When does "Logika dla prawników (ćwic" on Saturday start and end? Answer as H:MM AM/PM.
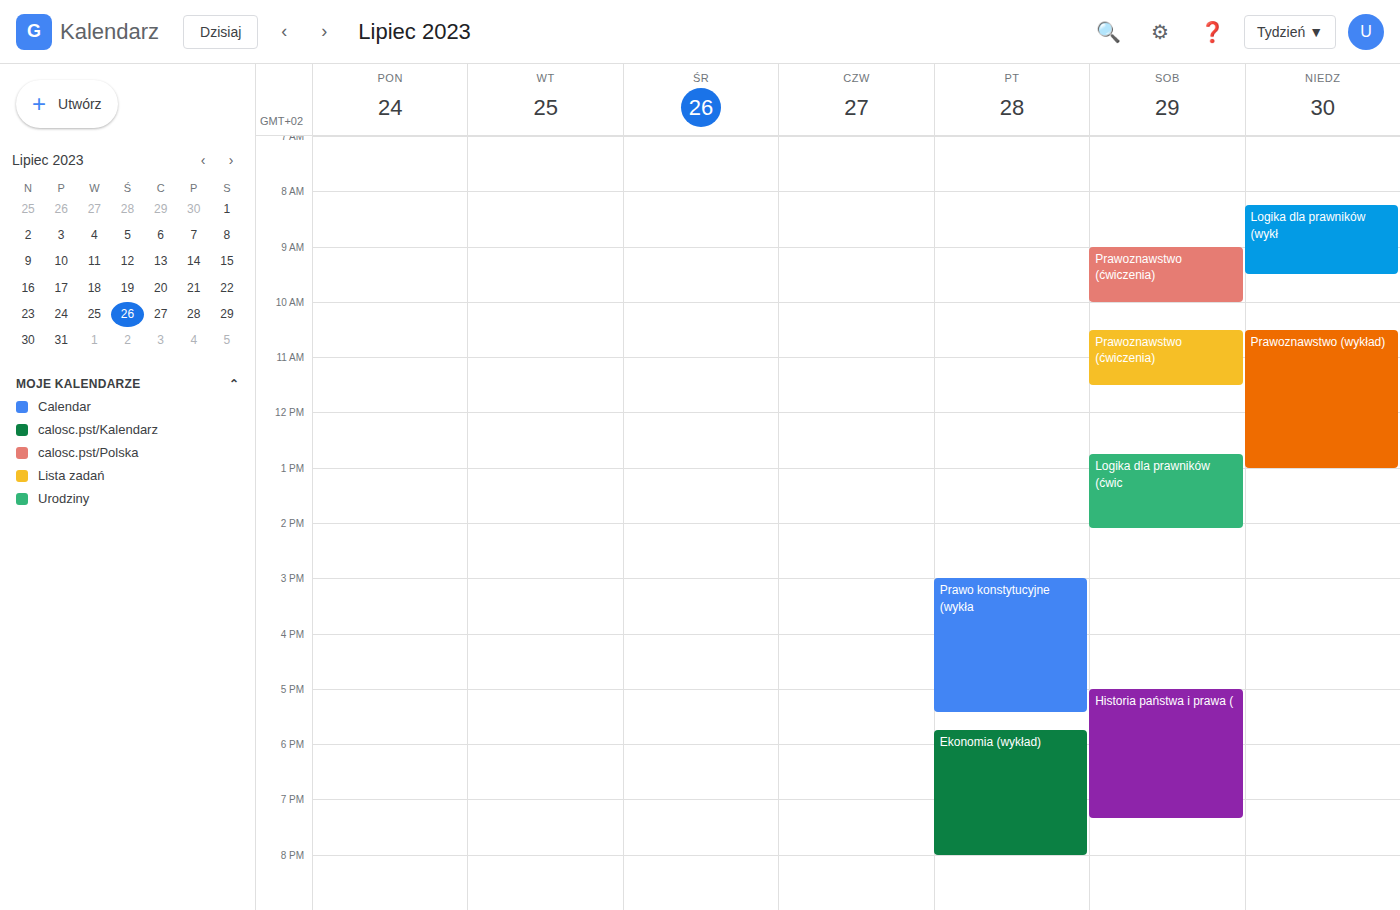
12:45 PM to 2:05 PM